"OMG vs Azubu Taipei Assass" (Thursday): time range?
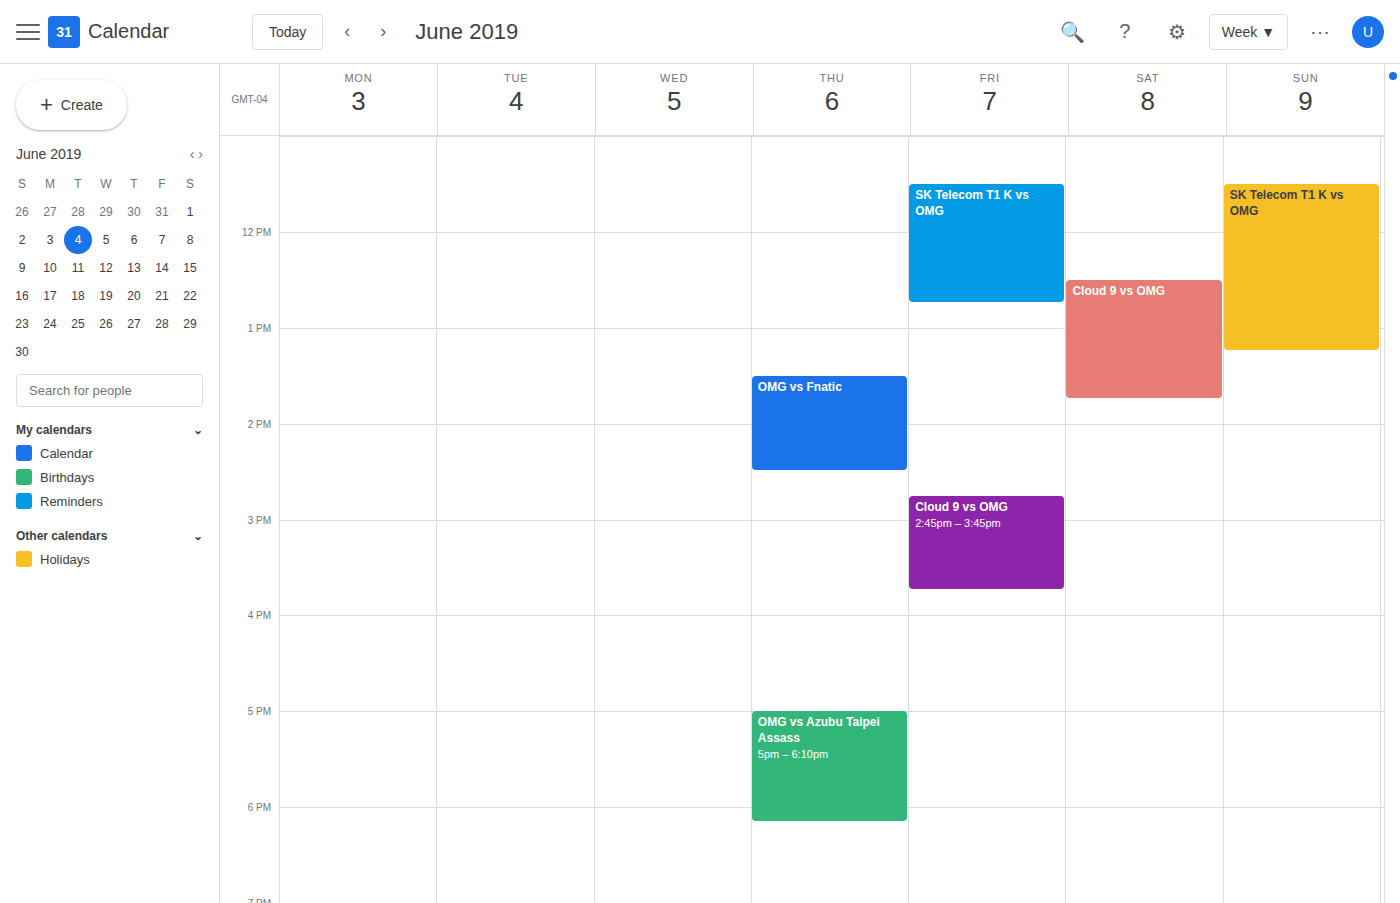
17:00 to 18:10